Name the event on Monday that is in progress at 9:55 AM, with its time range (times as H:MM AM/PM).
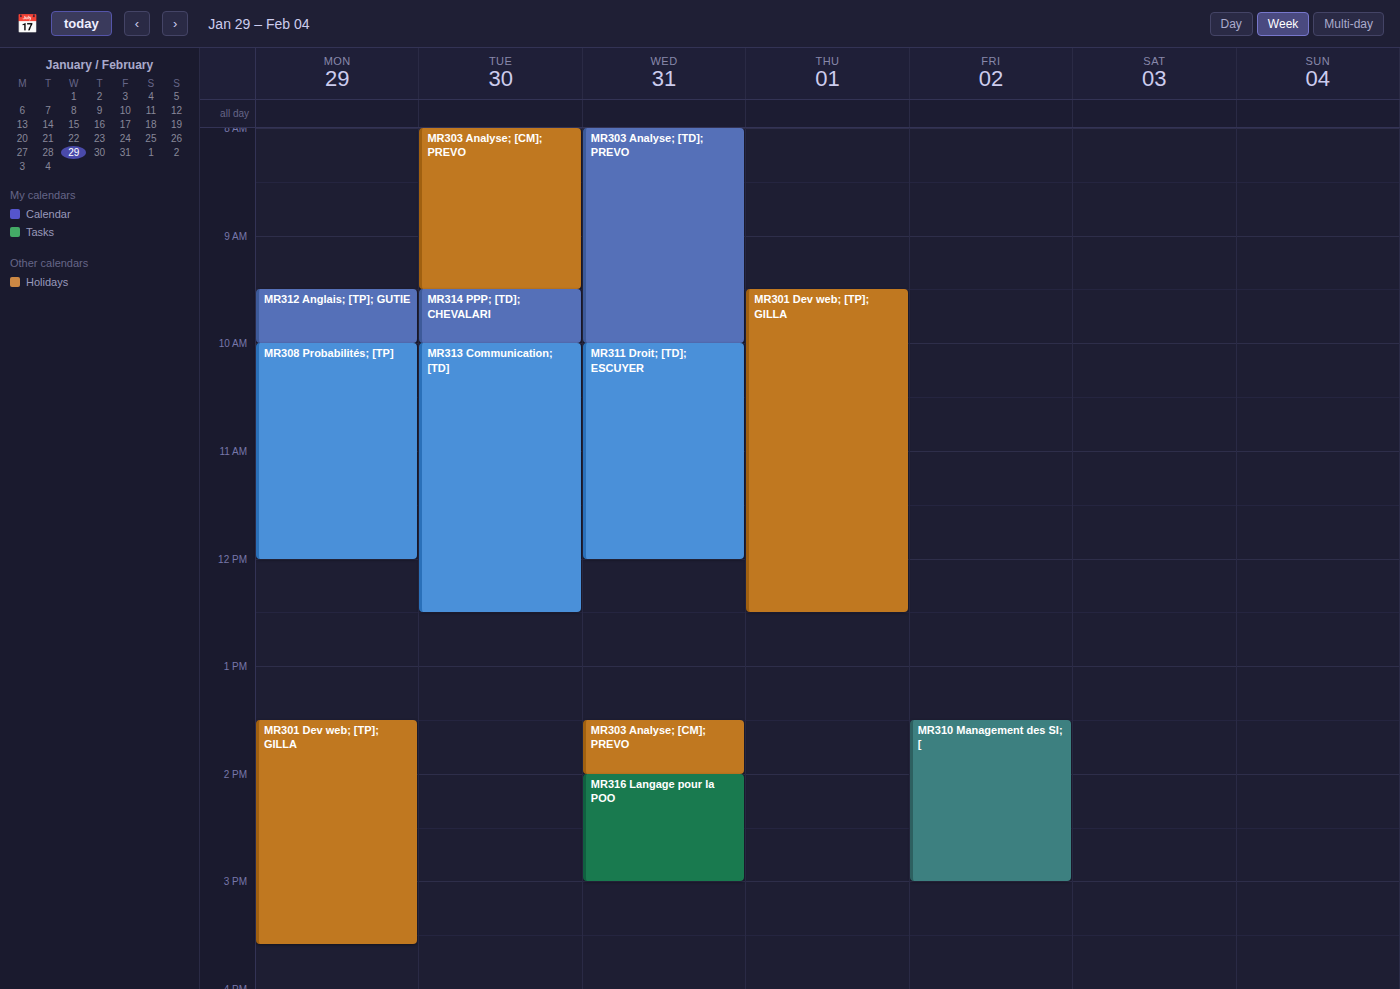
"MR312 Anglais; [TP]; GUTIE", 9:30 AM to 10:00 AM